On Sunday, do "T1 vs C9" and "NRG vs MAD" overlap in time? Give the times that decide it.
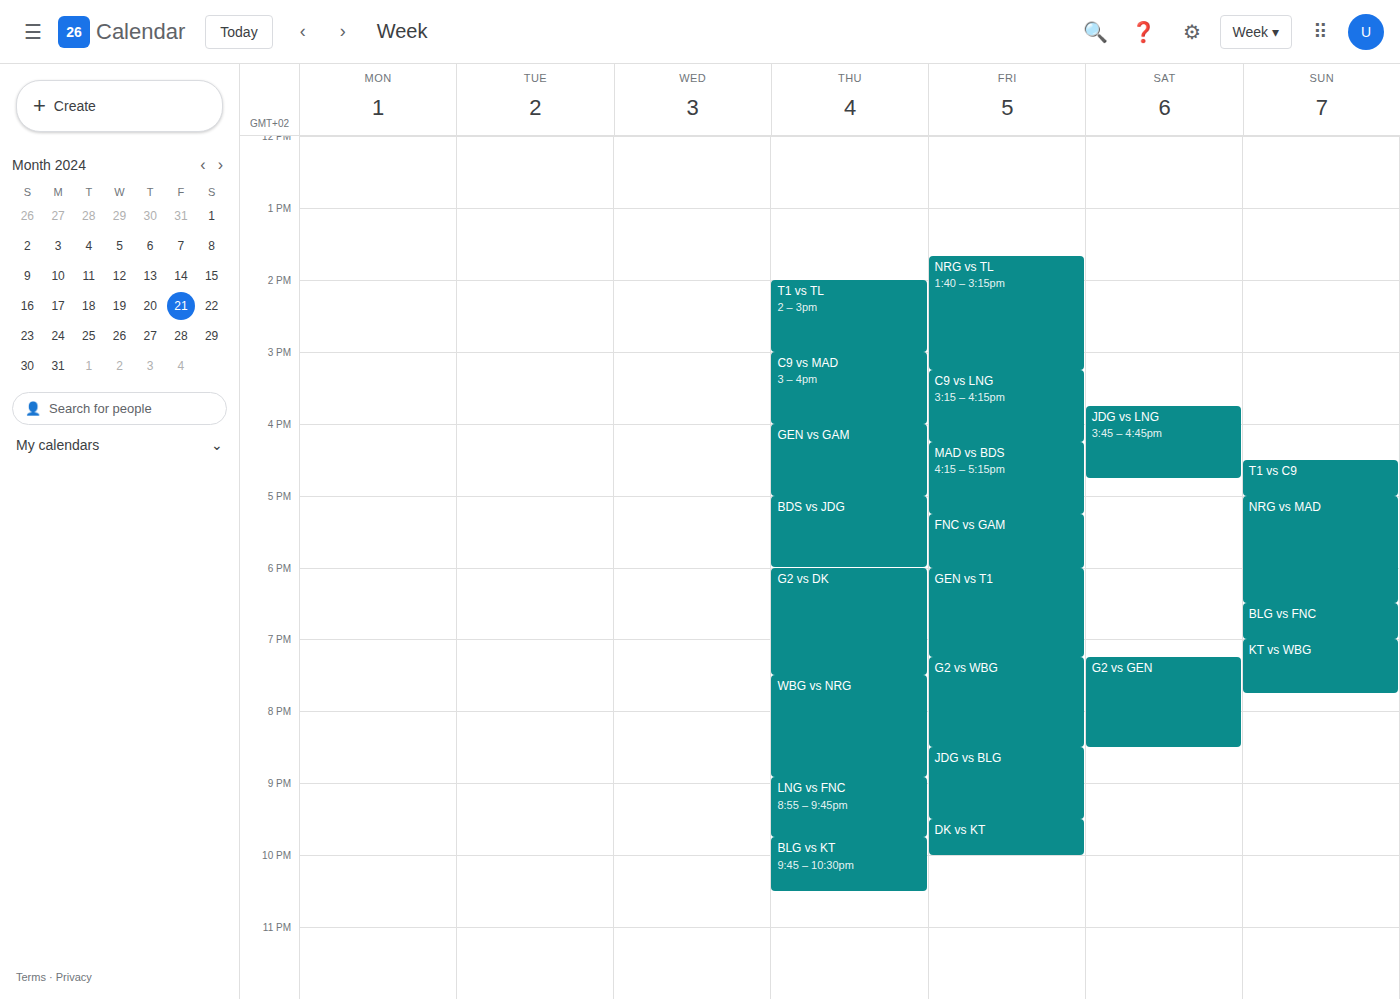
"T1 vs C9" ends at 5:00 PM, exactly when "NRG vs MAD" starts -- they touch but do not overlap.